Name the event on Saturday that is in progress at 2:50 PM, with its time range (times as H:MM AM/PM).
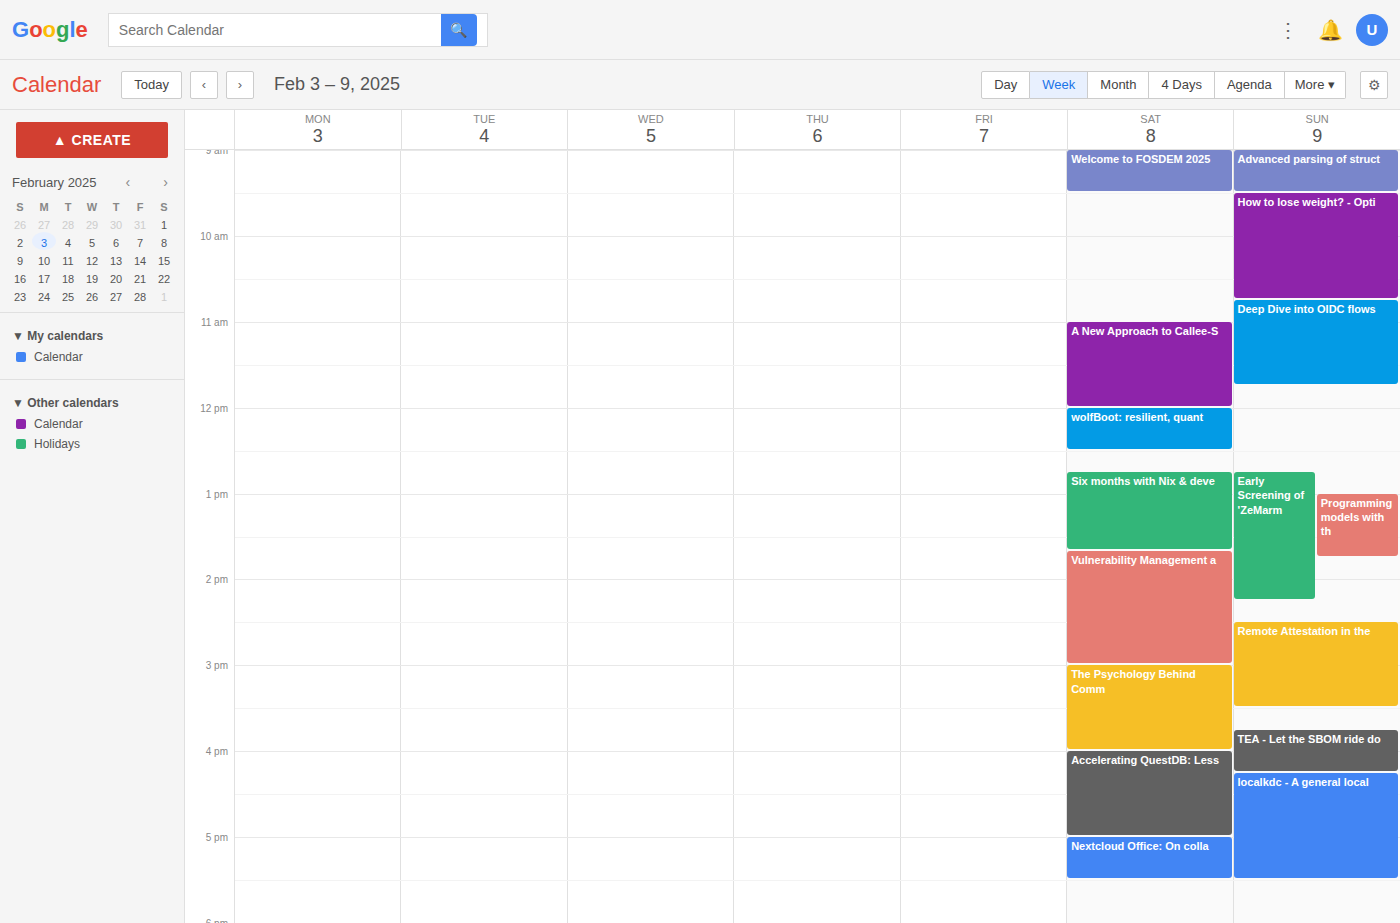
"Vulnerability Management a", 1:40 PM to 3:00 PM